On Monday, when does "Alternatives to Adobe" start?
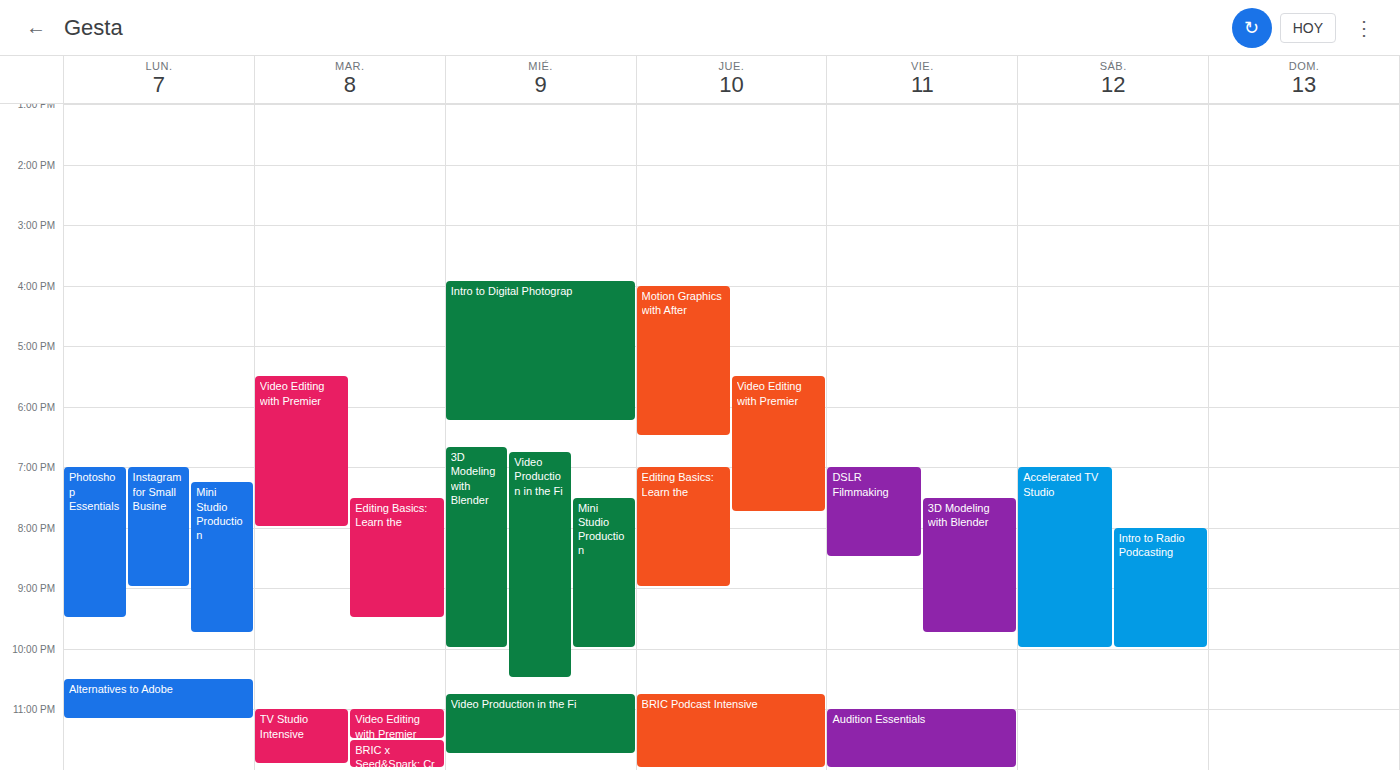
10:30 PM